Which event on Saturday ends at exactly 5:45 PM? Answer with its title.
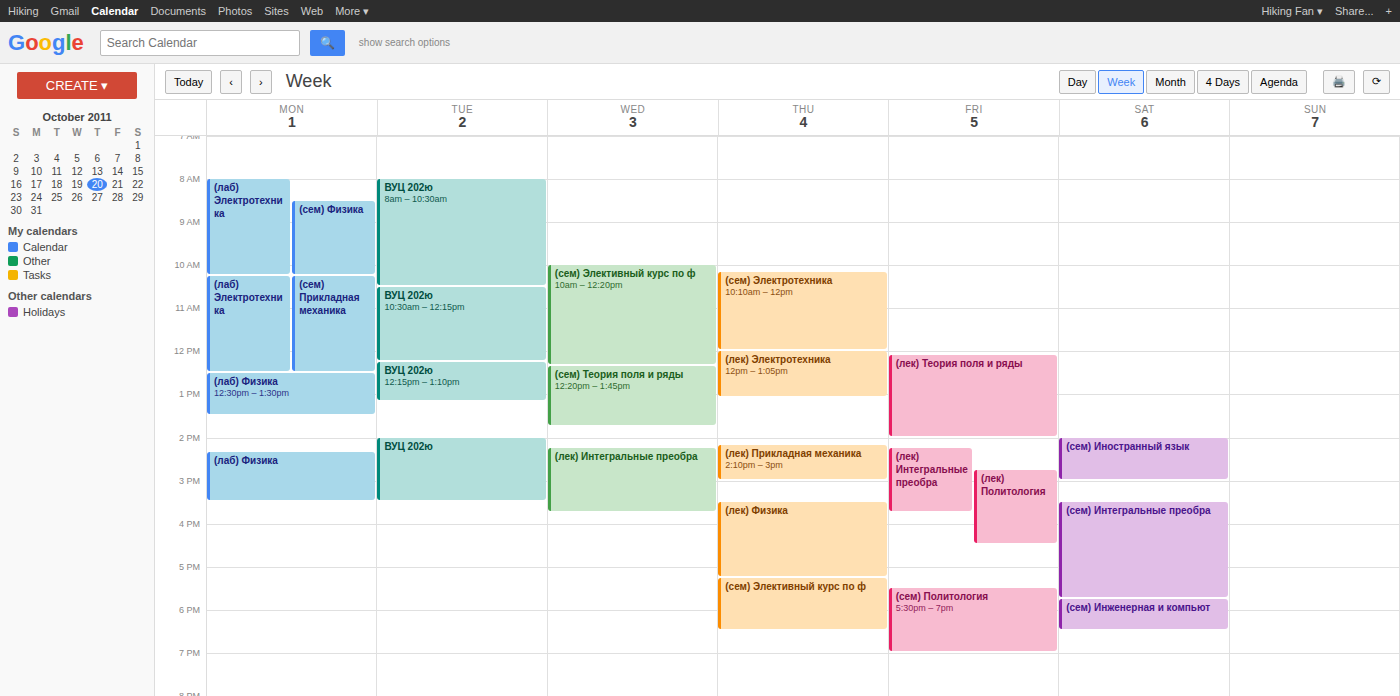
"(сем) Интегральные преобра"